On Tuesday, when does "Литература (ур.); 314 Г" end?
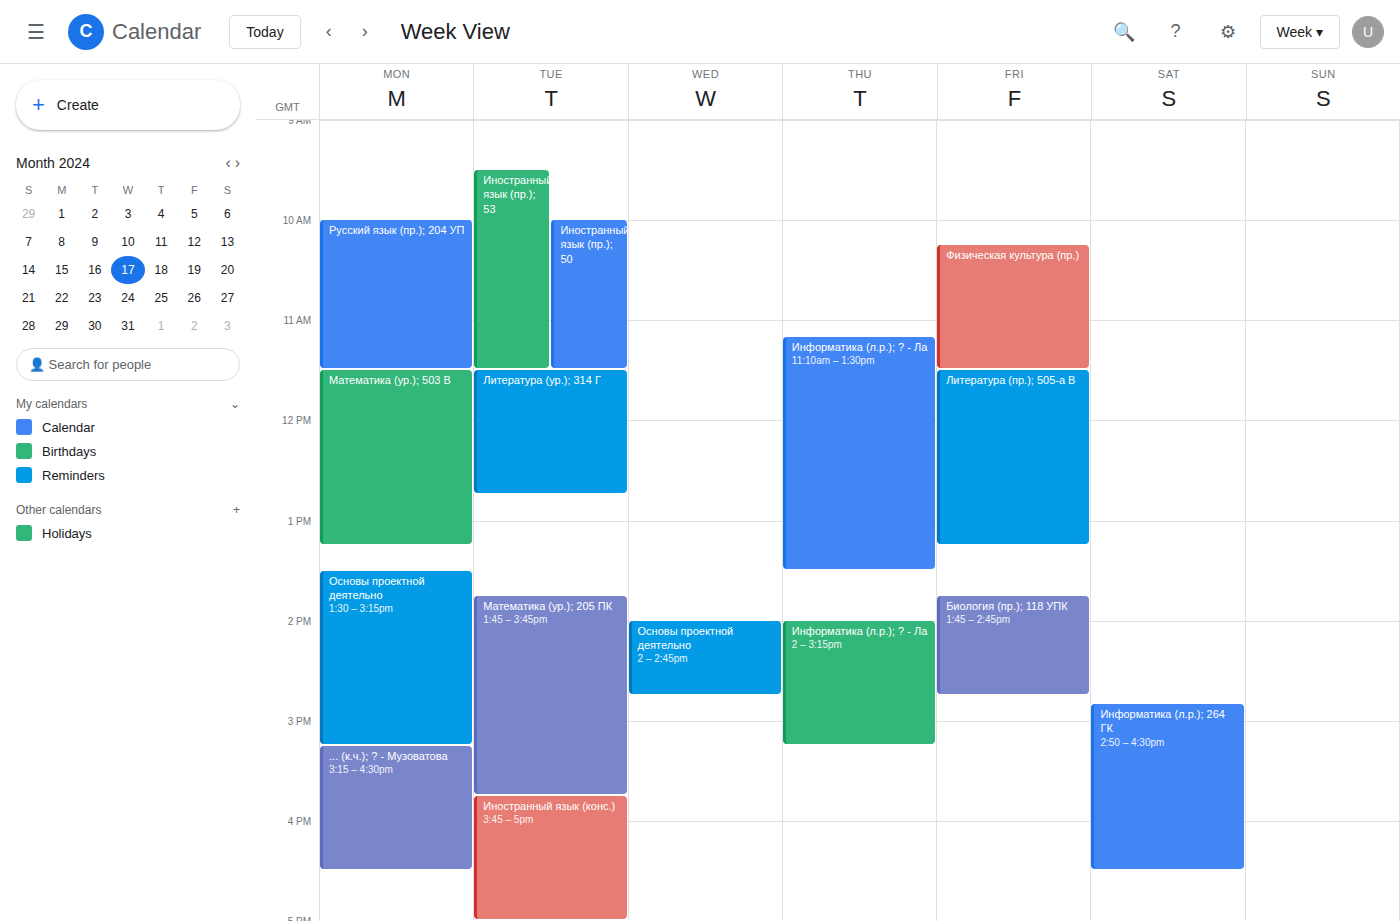
12:45 PM